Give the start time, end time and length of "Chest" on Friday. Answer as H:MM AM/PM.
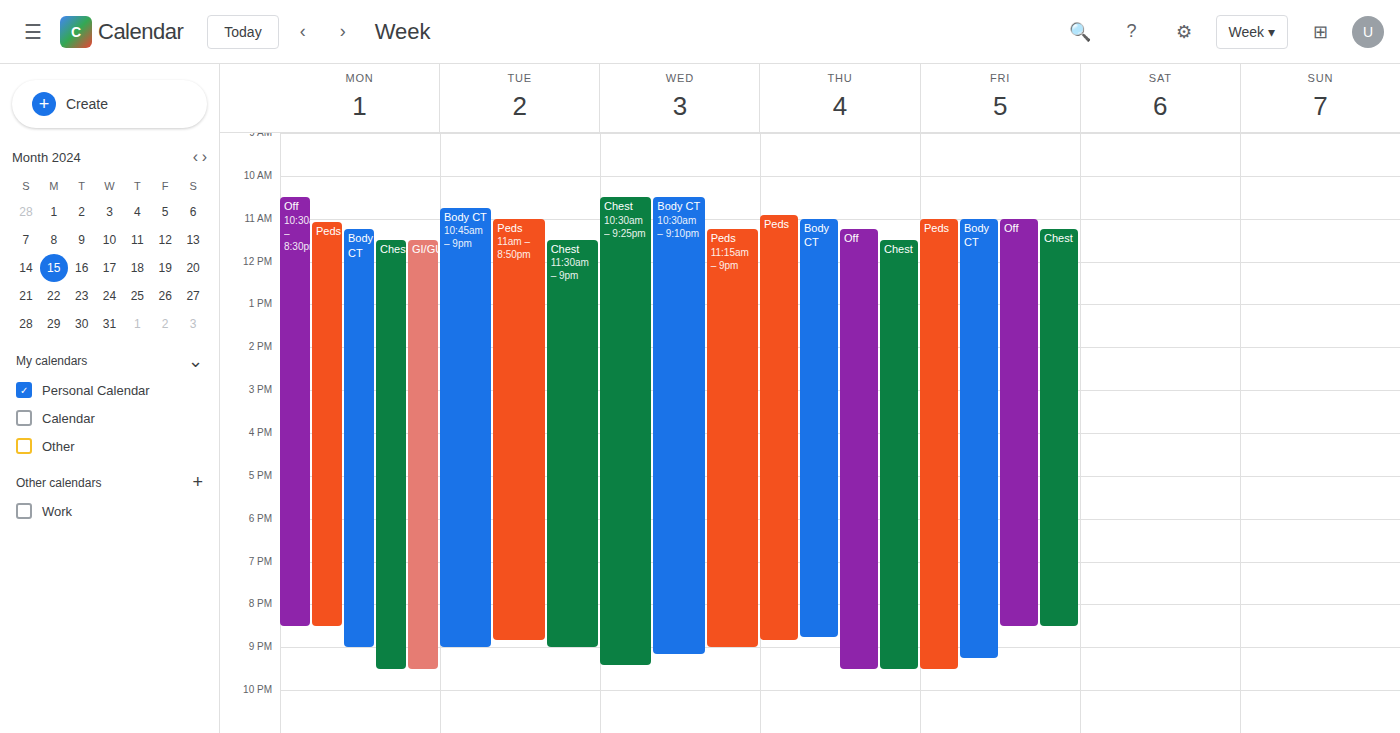
11:15 AM to 8:30 PM, 9 hours 15 minutes